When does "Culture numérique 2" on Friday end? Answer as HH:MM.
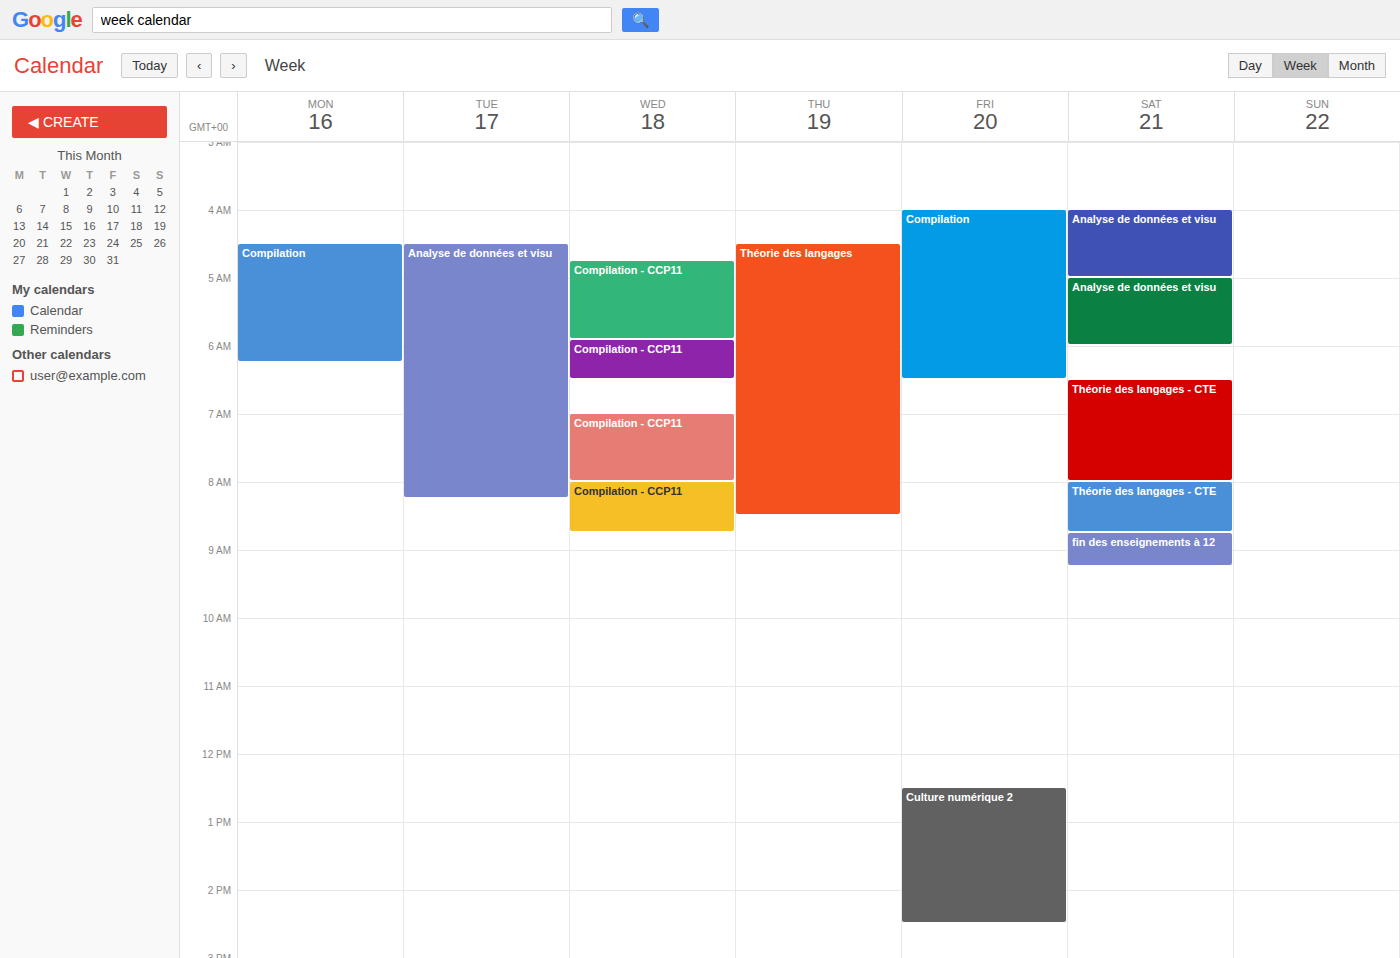
14:30